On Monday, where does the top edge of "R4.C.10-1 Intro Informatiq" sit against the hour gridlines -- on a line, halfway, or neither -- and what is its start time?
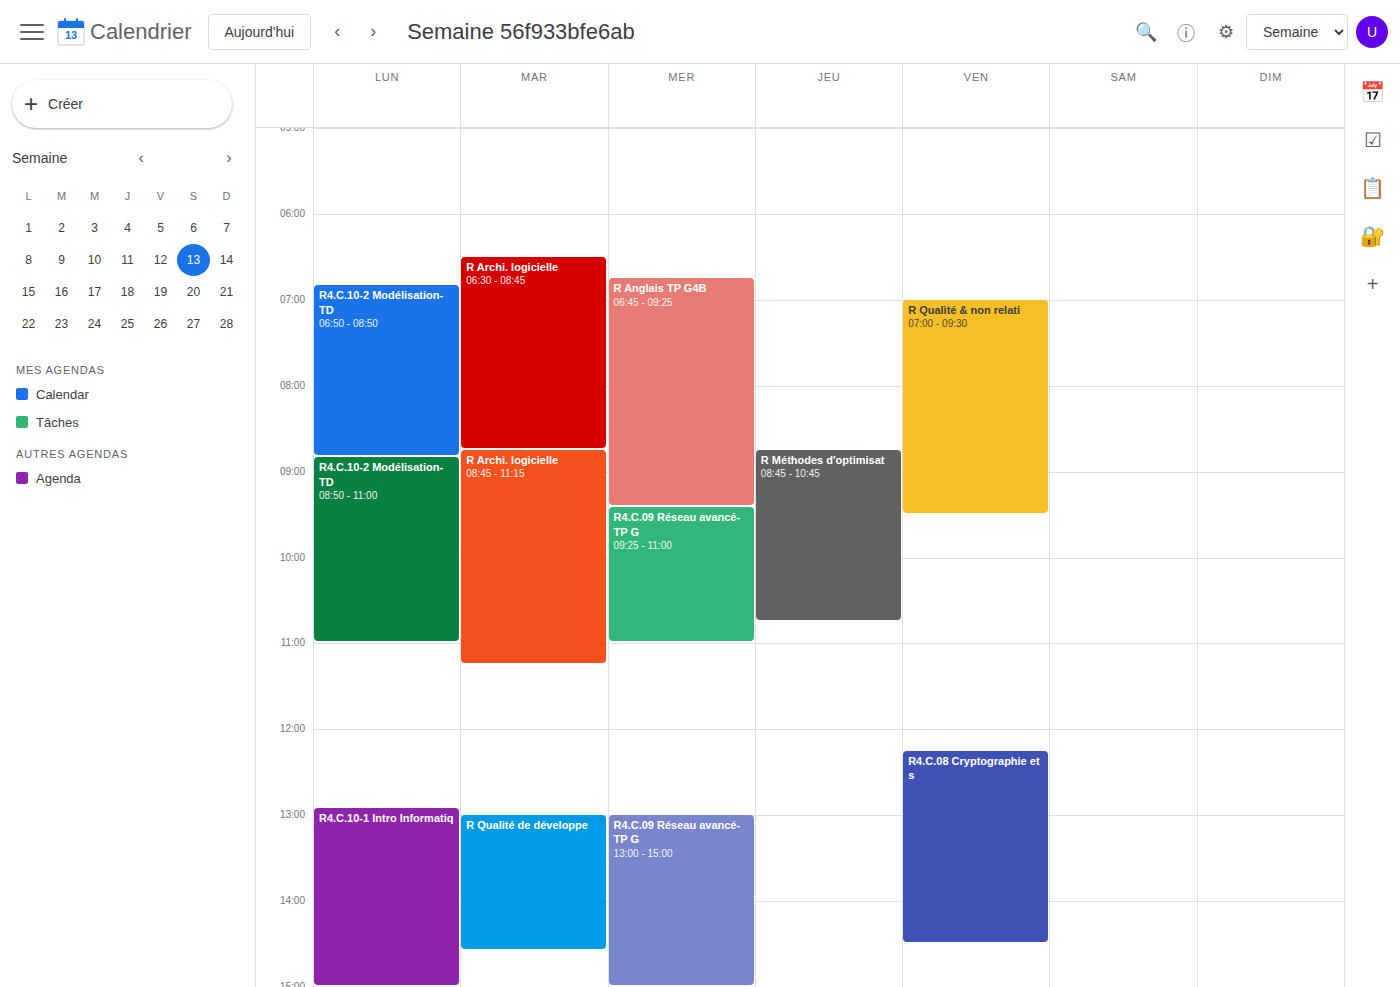
12:55 PM -- neither: 55 minutes below the 12 PM line and 5 minutes above the 1 PM line.